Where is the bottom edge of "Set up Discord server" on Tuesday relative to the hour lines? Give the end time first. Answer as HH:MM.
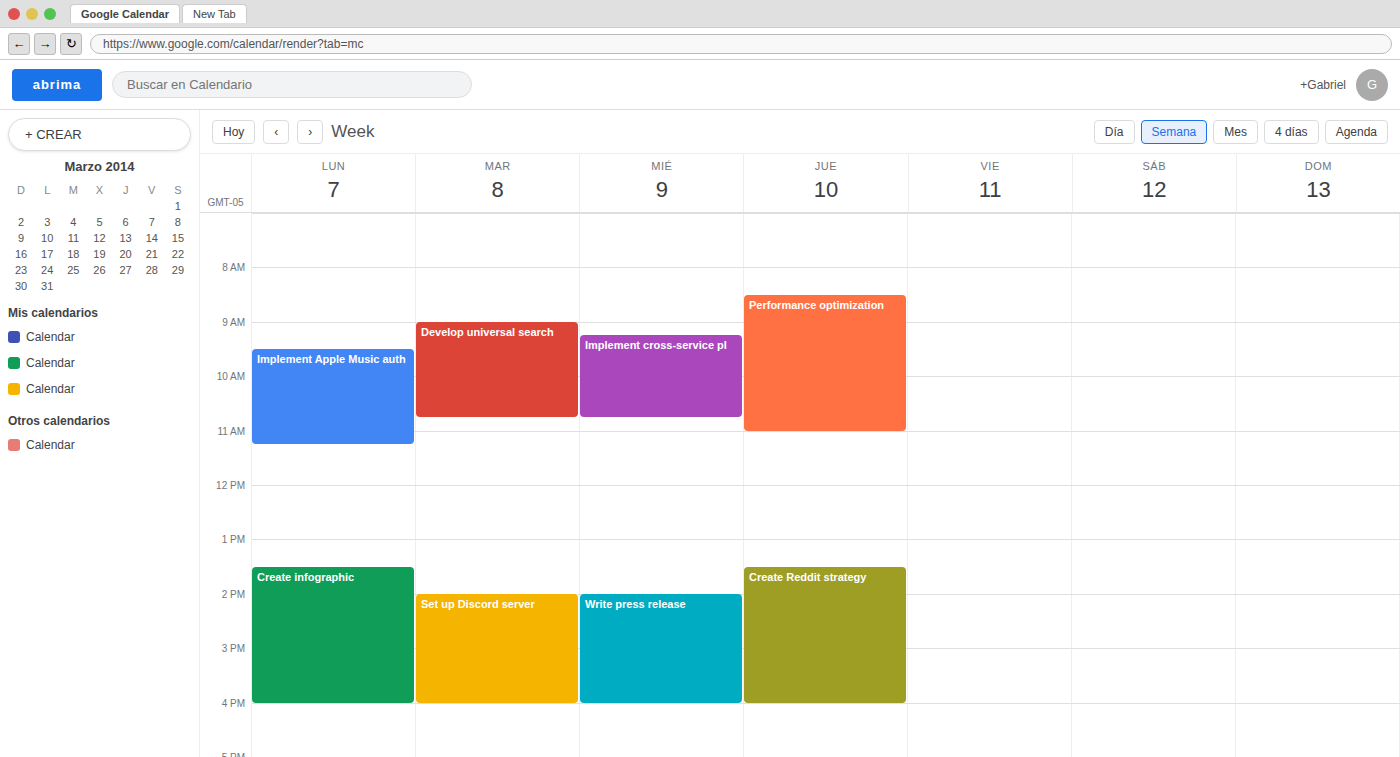
16:00 -- exactly on the 16:00 line.